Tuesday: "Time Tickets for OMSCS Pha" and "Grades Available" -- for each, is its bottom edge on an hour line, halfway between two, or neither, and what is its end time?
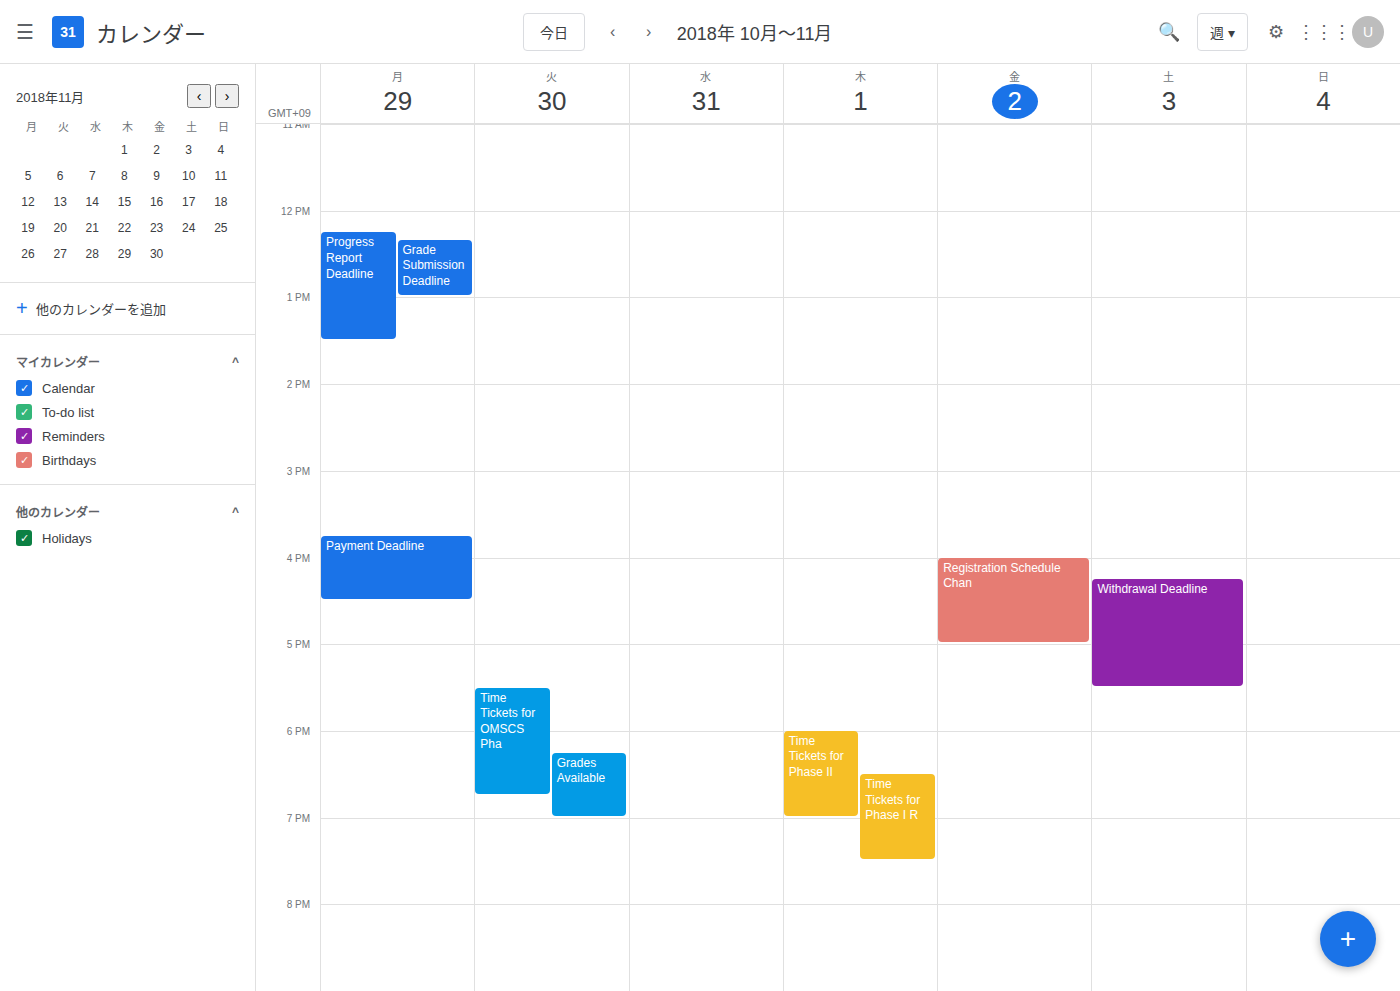
"Time Tickets for OMSCS Pha": 6:45 PM, neither: three quarters of the way from the 6 PM line to the 7 PM line. "Grades Available": 7:00 PM, exactly on the 7 PM line.